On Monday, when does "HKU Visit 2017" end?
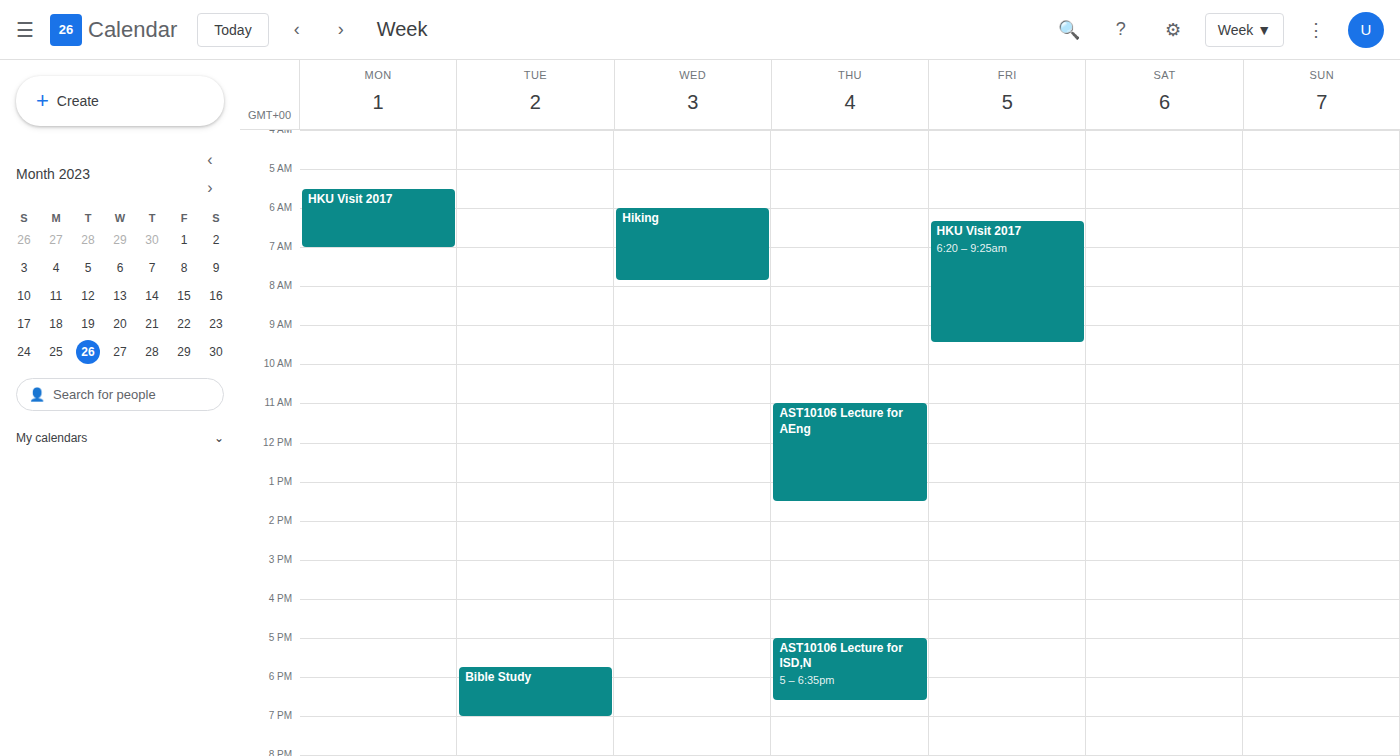
7:00 AM